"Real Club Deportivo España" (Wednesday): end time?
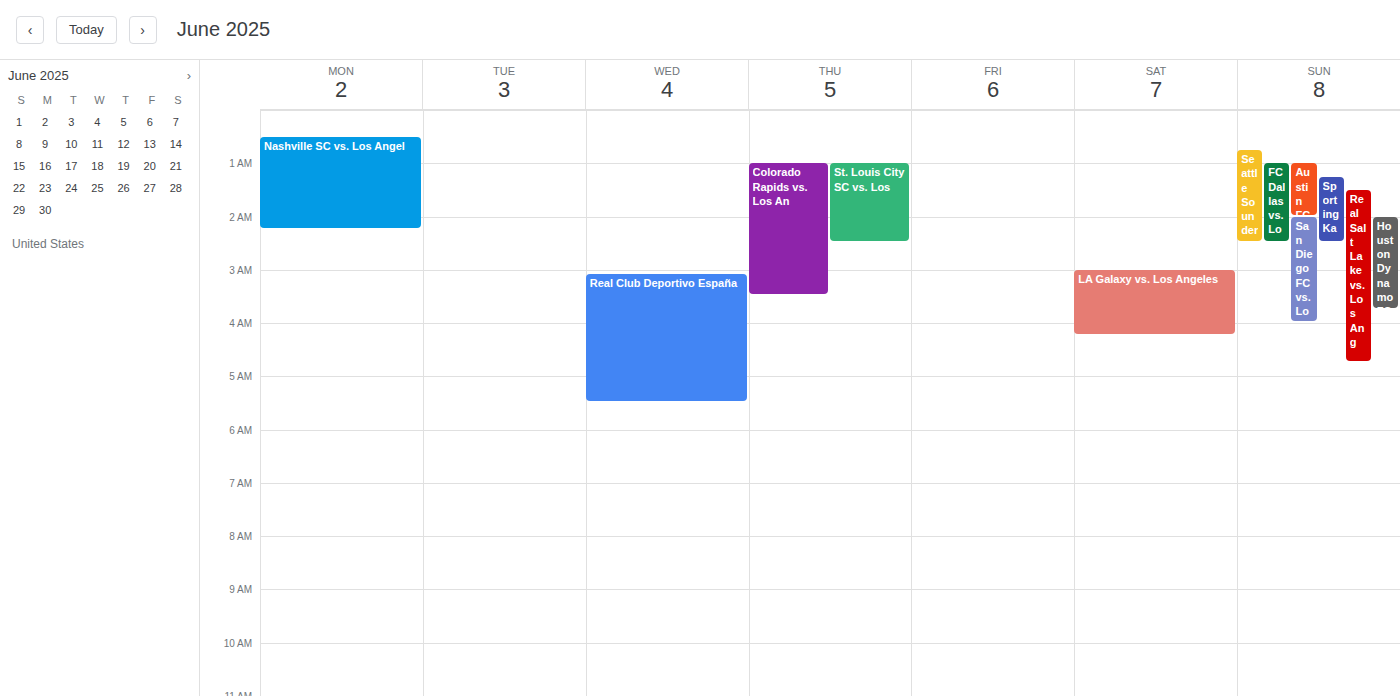
5:30 AM